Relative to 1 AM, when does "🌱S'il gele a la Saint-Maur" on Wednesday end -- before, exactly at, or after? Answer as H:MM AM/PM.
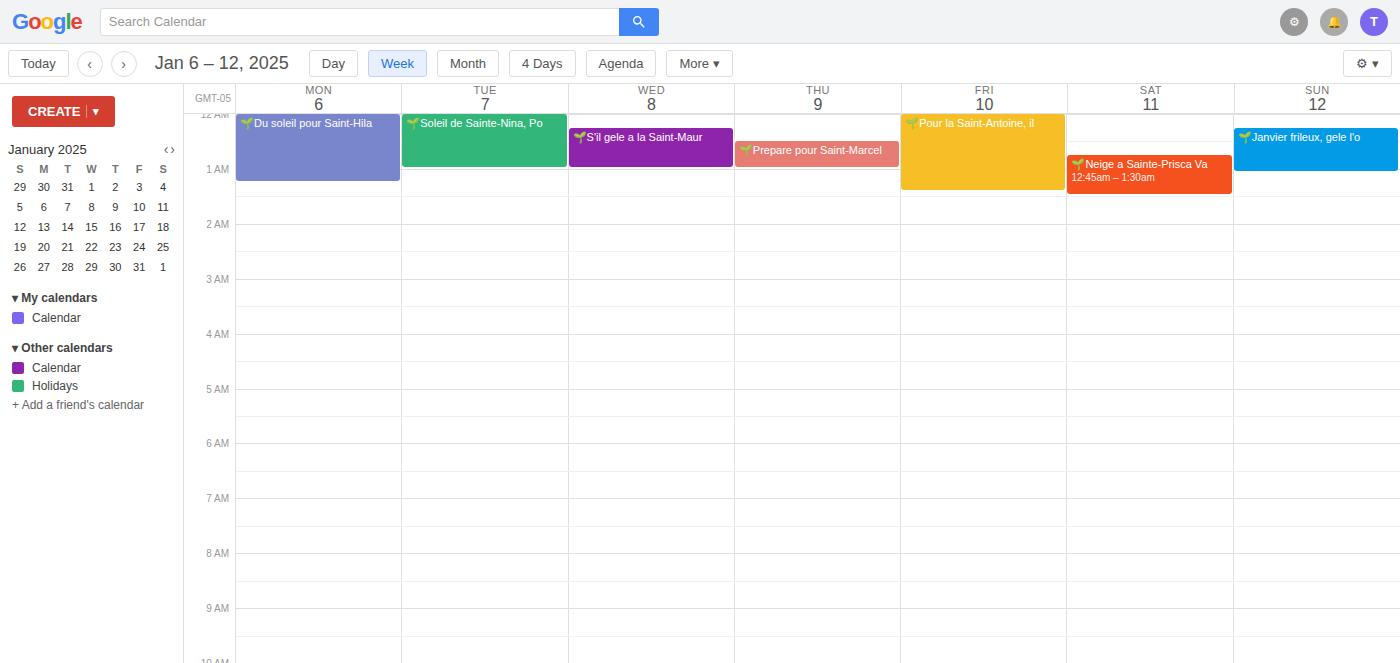
1:00 AM -- exactly at 1 AM, on the 1 AM line.